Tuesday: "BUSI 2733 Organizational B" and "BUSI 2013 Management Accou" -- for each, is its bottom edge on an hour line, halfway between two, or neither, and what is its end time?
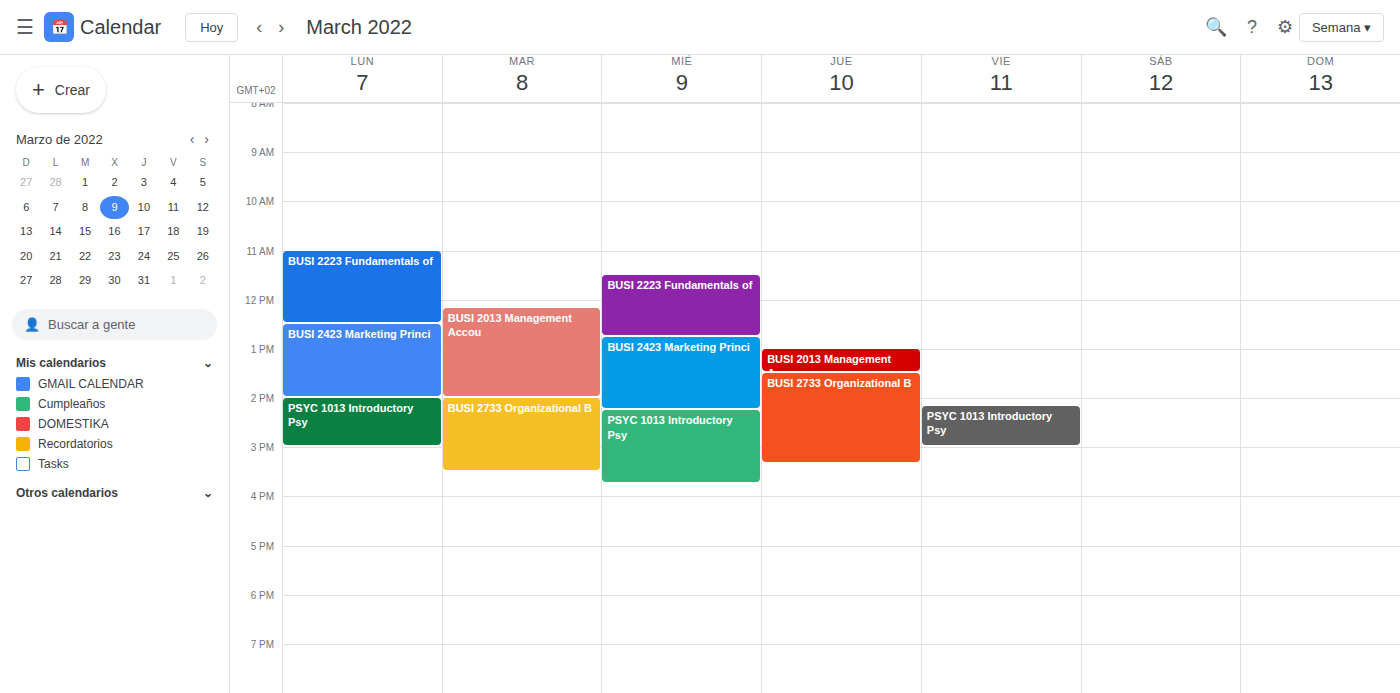
"BUSI 2733 Organizational B": 3:30 PM, halfway between the 3 PM and 4 PM lines. "BUSI 2013 Management Accou": 2:00 PM, exactly on the 2 PM line.